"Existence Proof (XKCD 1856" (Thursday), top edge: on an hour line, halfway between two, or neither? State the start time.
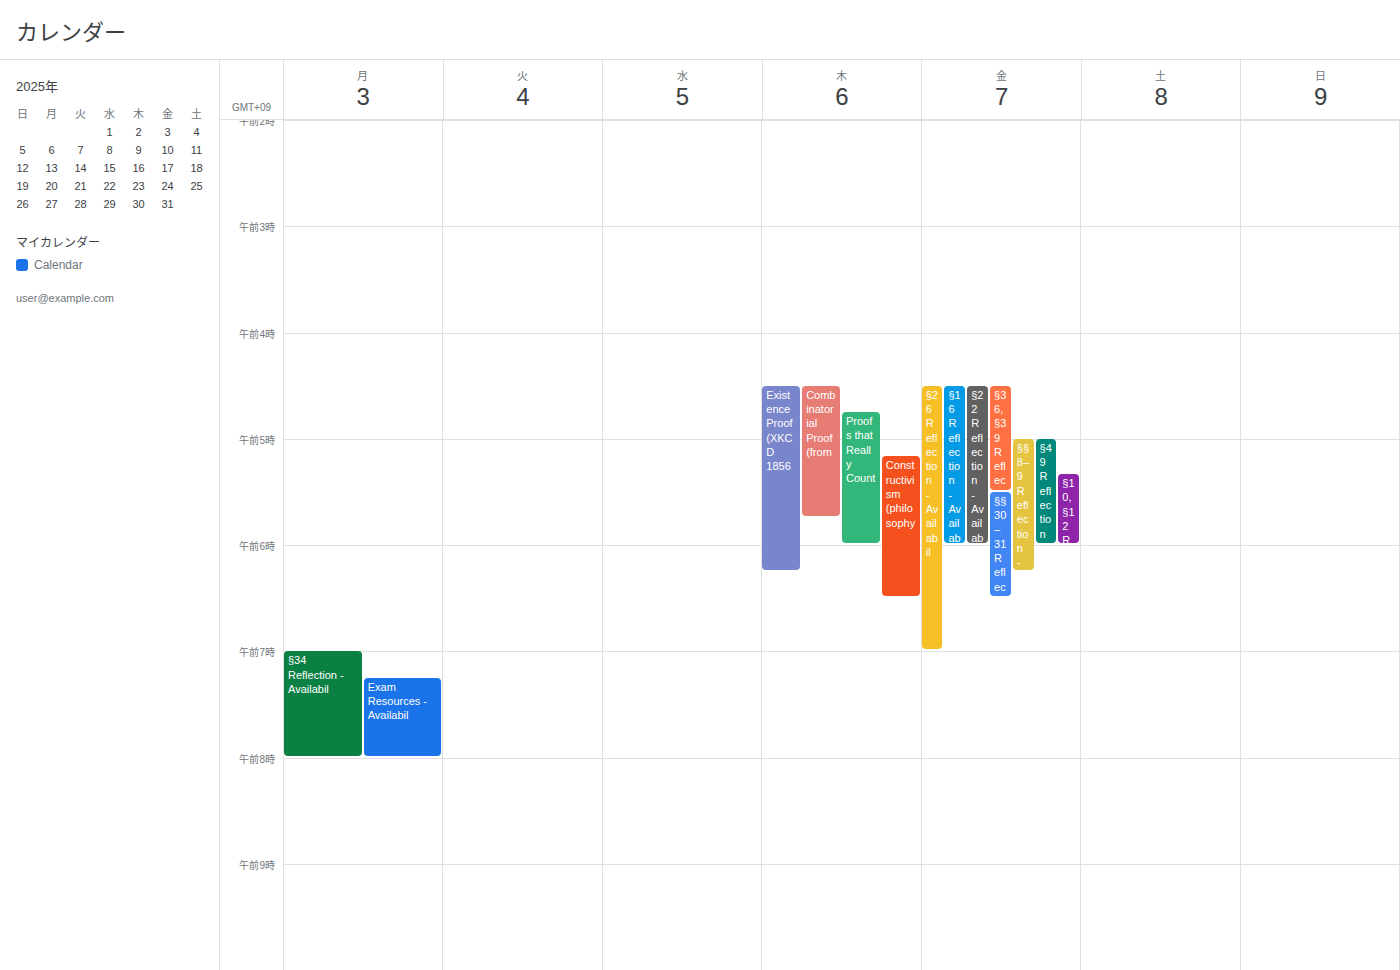
4:30 AM -- halfway between the 4 AM and 5 AM lines.